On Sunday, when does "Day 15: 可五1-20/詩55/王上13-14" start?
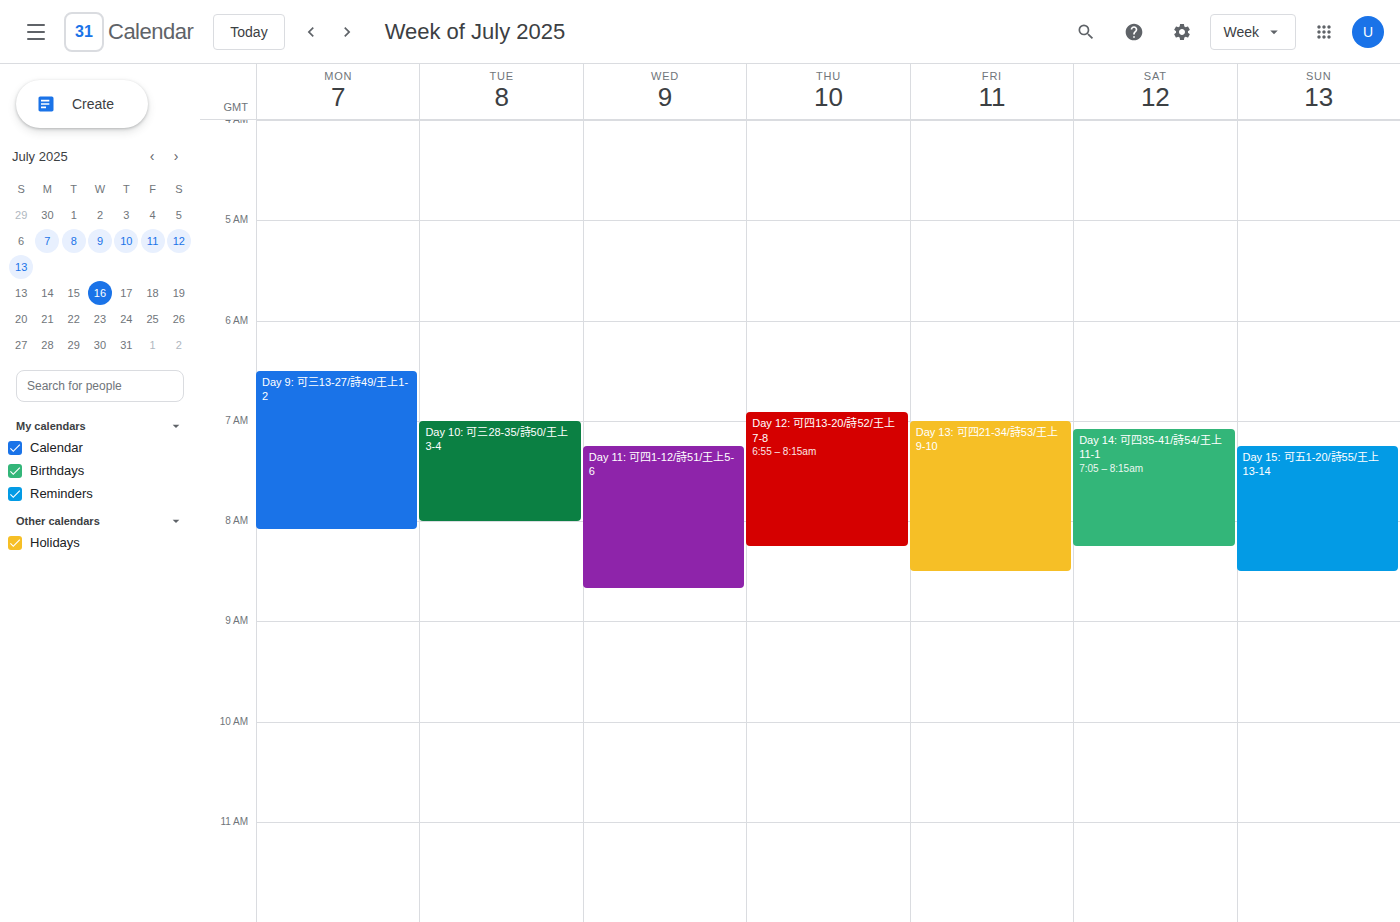
7:15 AM